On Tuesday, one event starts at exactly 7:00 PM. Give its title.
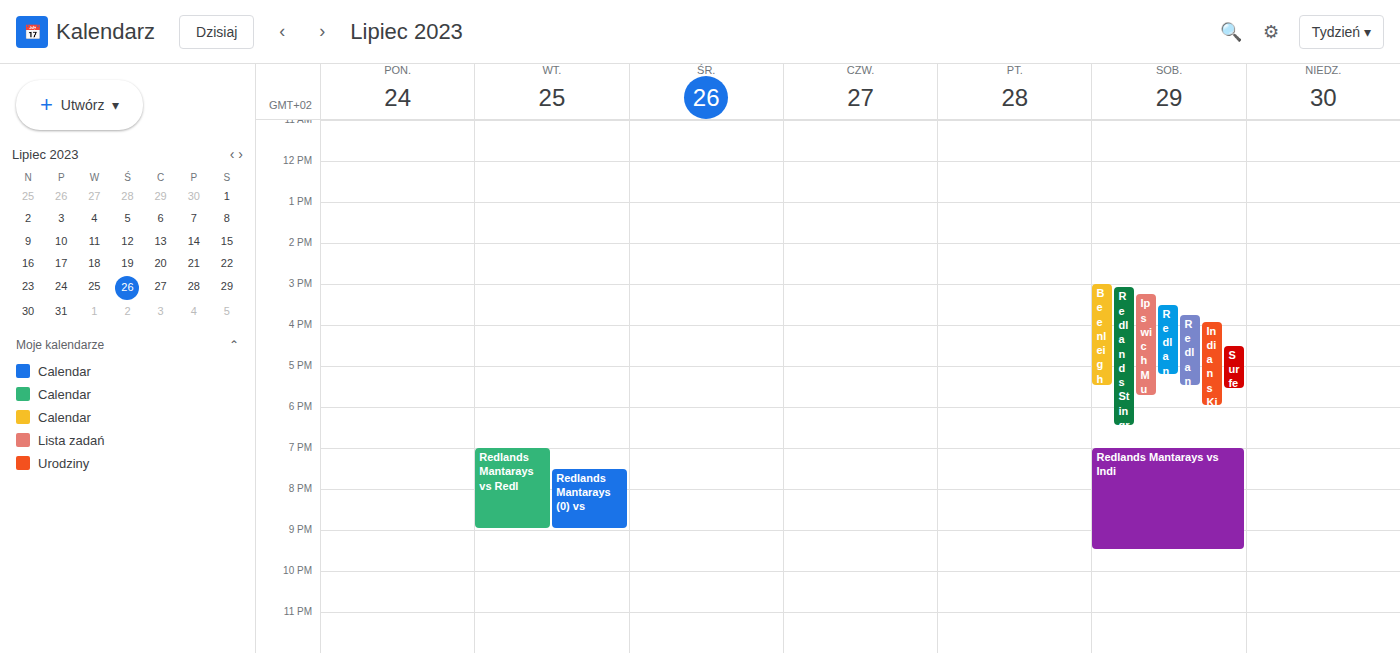
"Redlands Mantarays vs Redl"